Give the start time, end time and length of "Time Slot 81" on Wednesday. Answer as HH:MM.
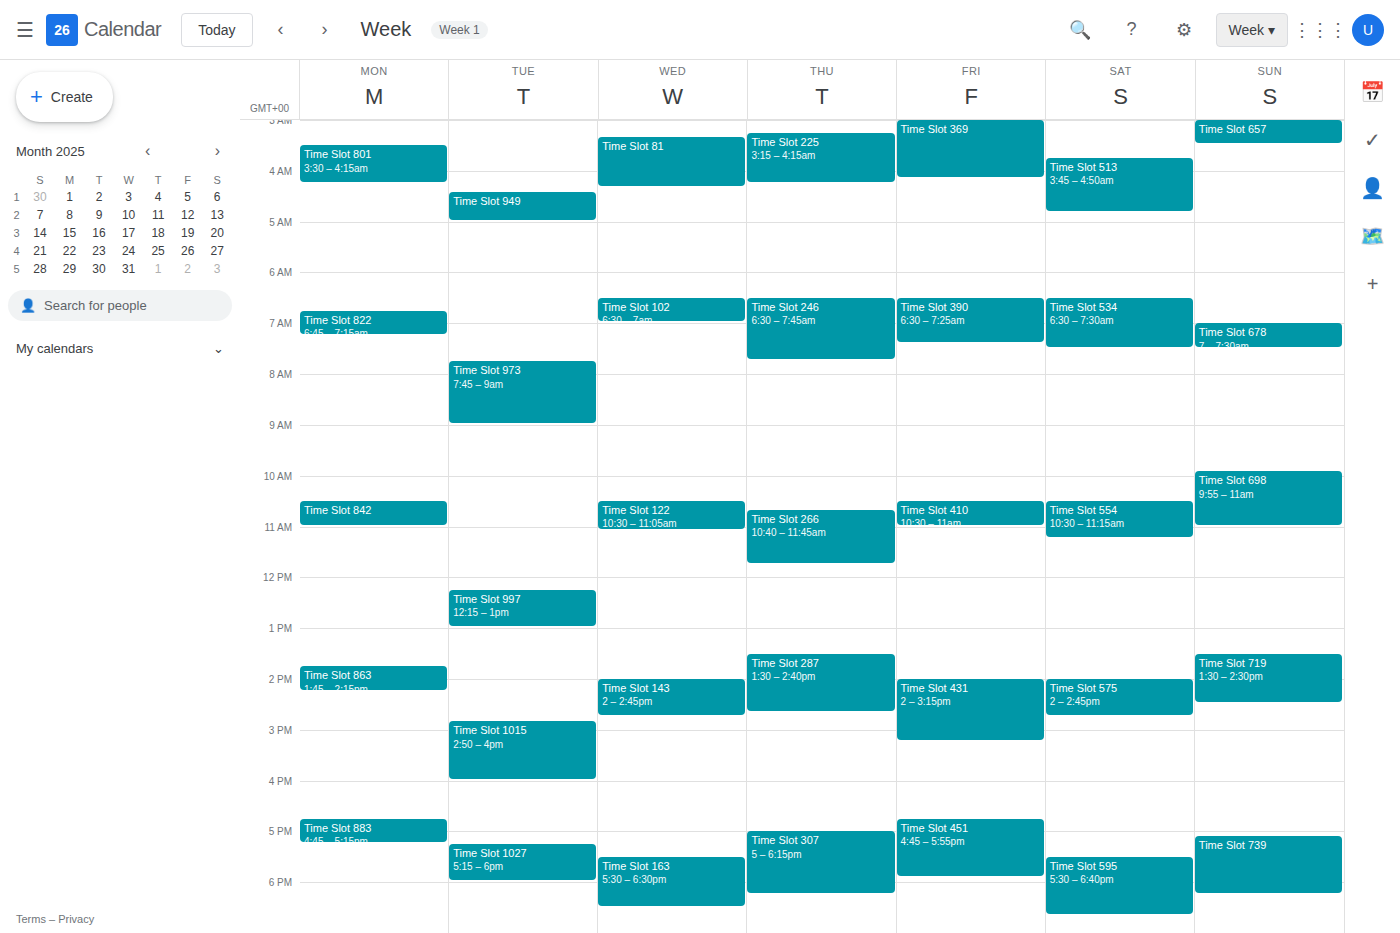
03:20 to 04:20, 1 hour